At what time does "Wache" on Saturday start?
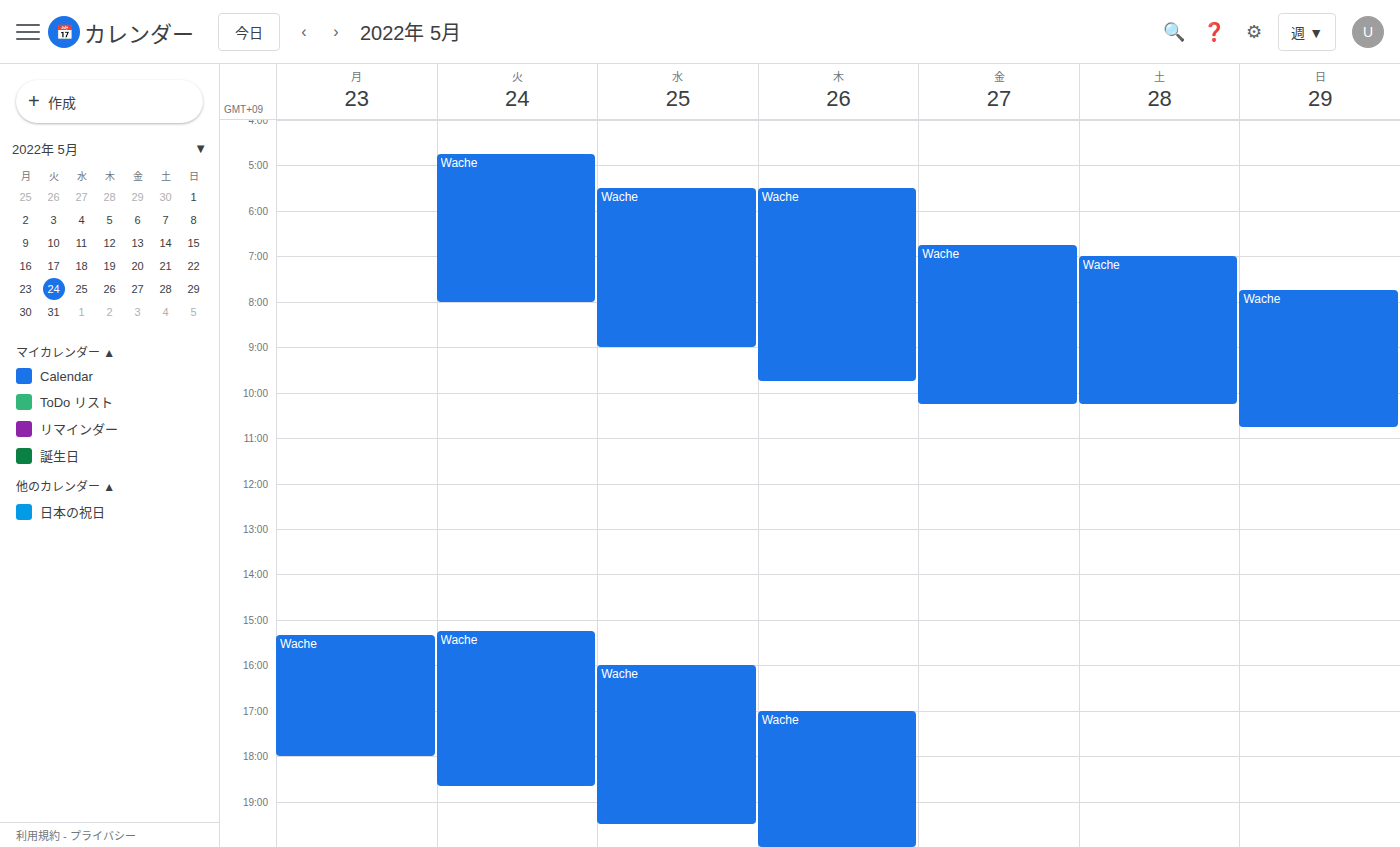
07:00